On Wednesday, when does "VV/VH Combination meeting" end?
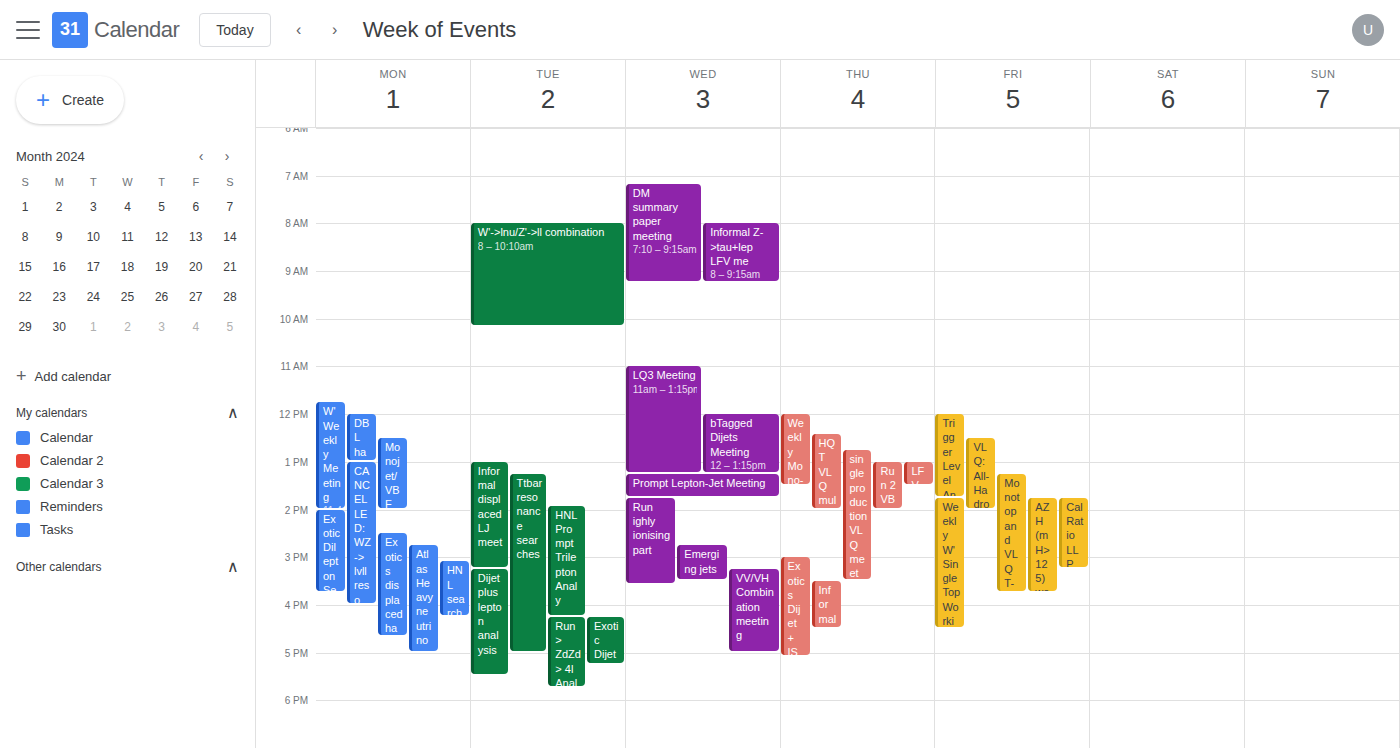
5:00 PM